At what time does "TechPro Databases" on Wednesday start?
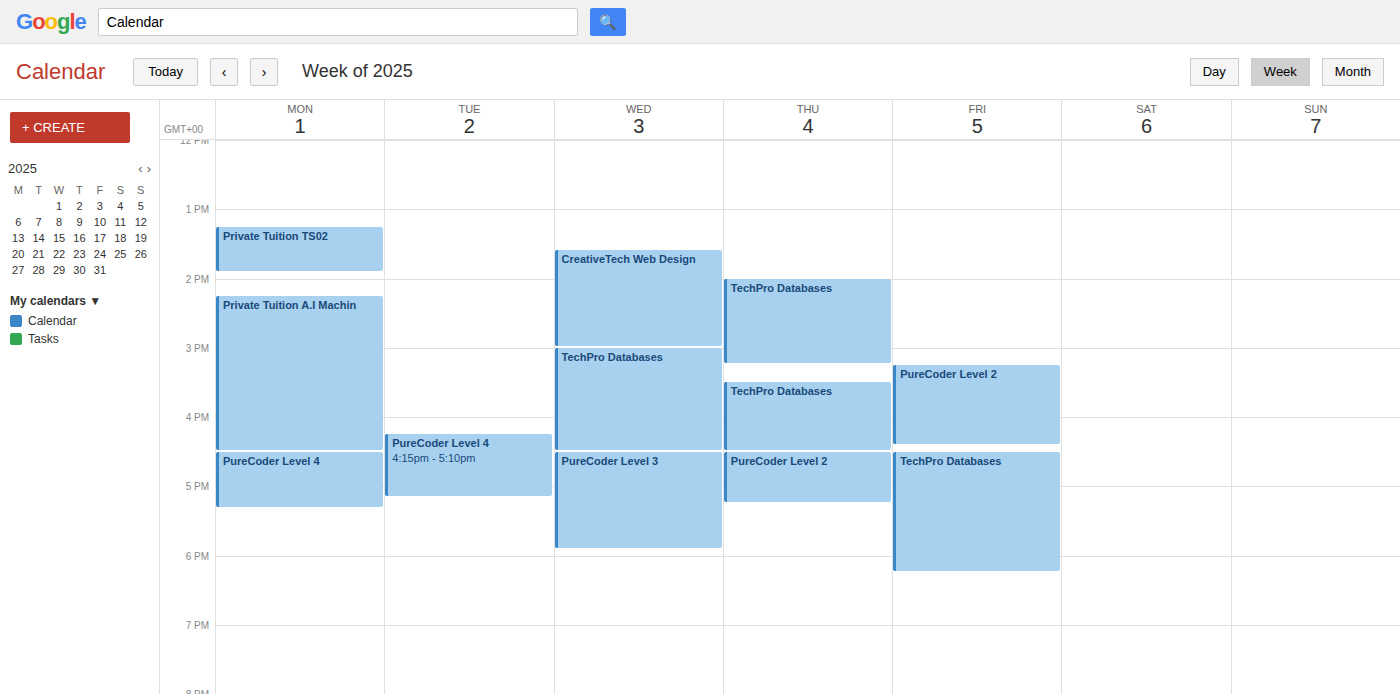
3:00 PM